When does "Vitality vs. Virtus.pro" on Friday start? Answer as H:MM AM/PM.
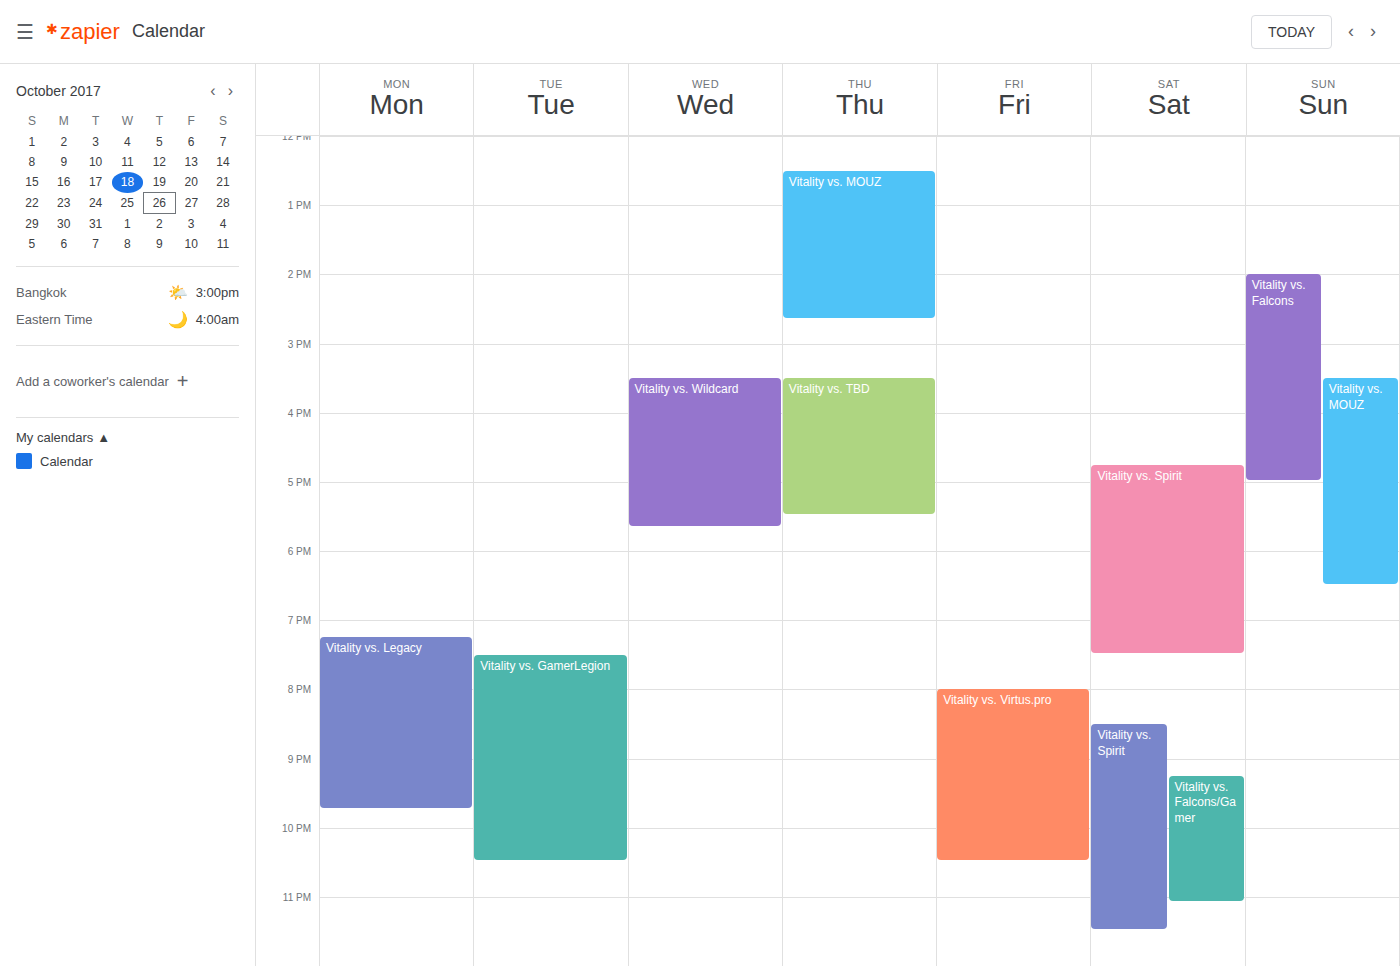
8:00 PM